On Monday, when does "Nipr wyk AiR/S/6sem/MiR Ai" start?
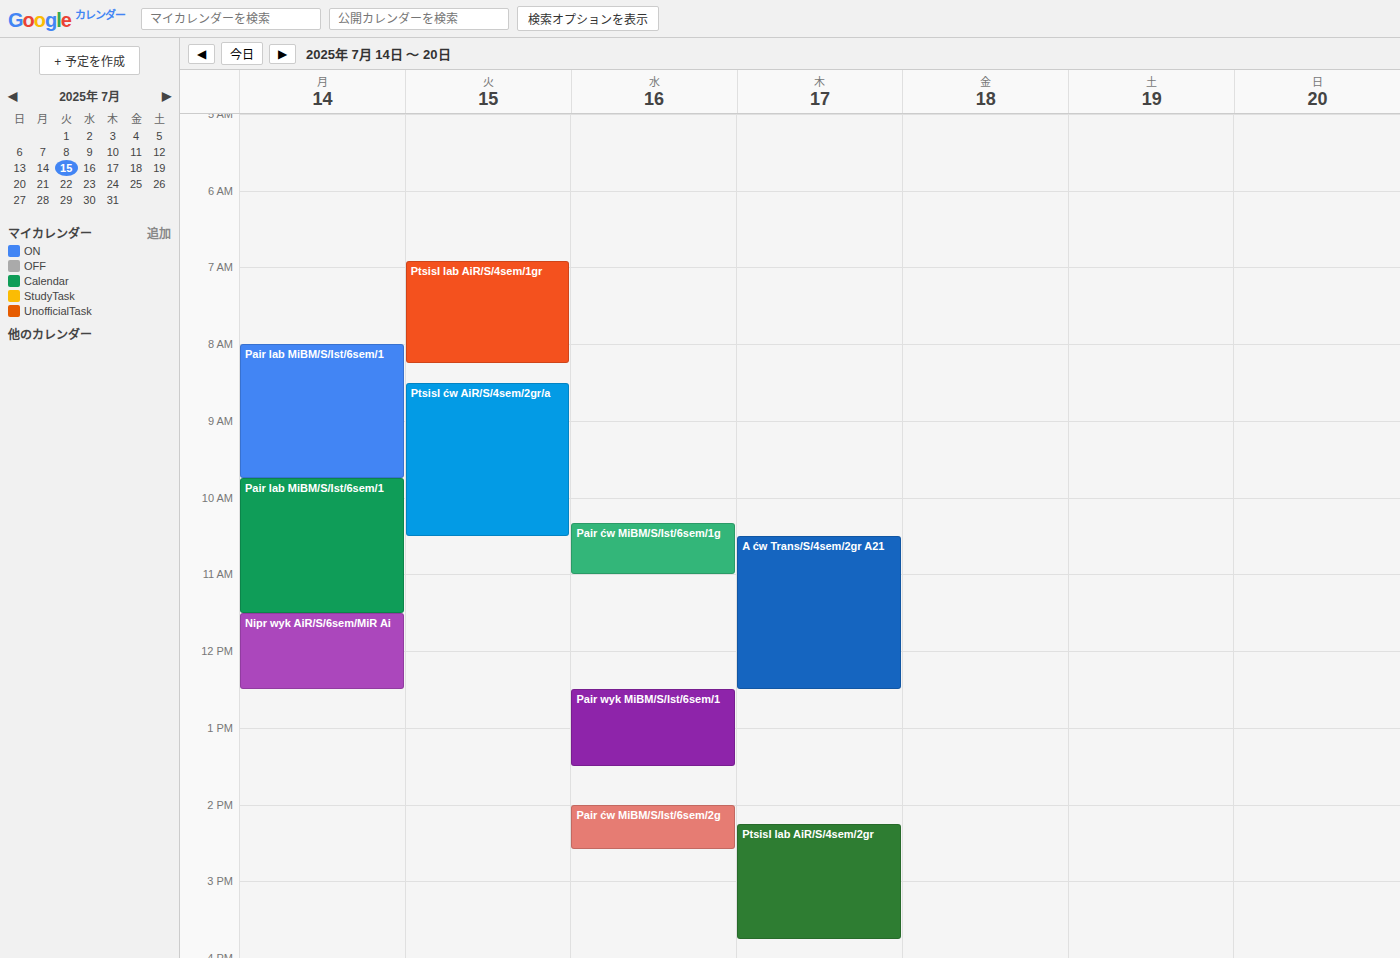
11:30